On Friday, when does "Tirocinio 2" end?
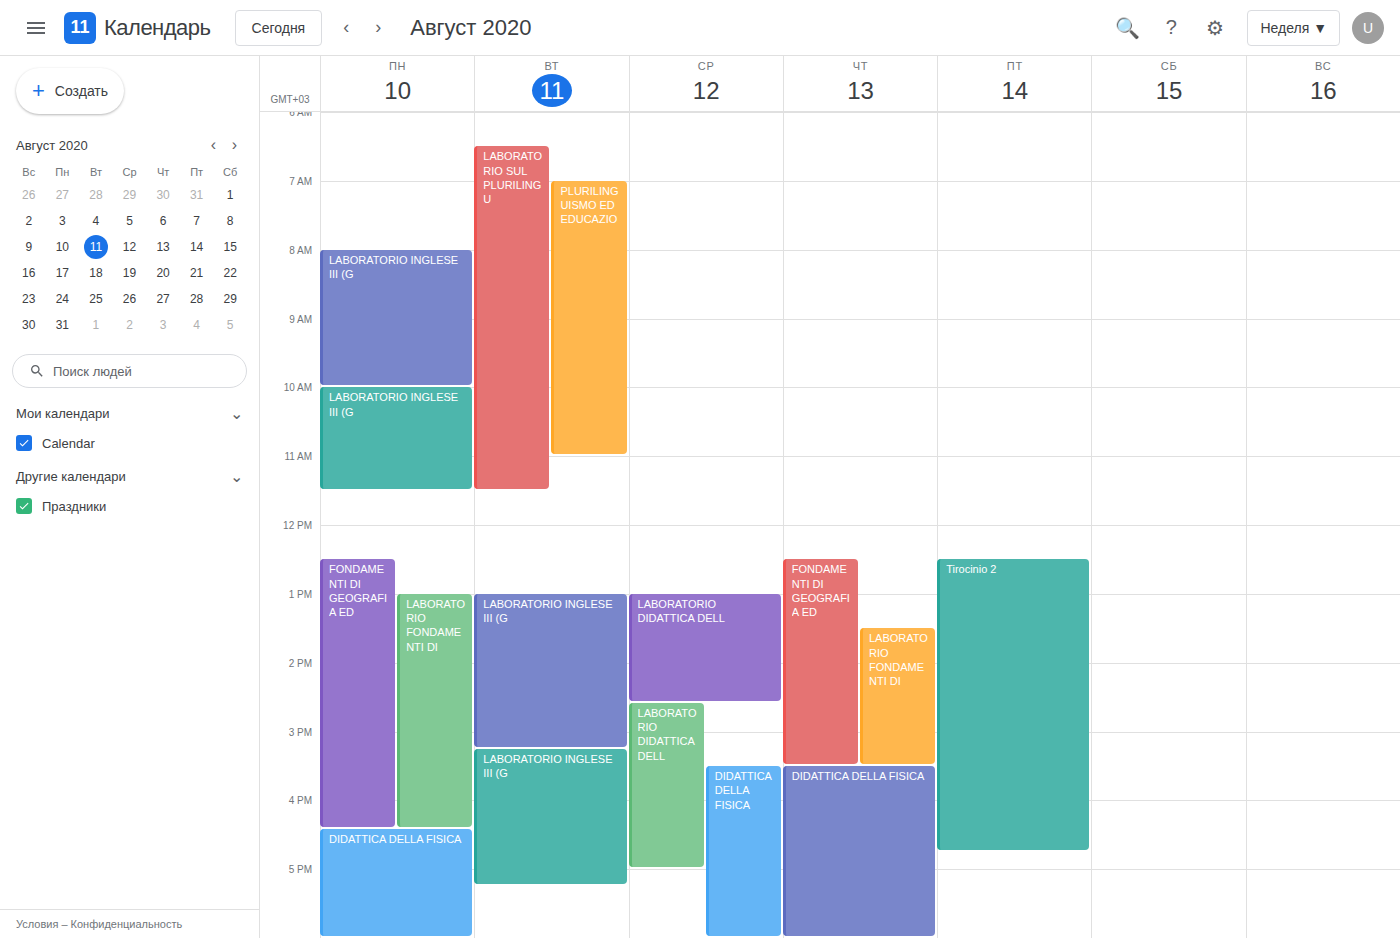
4:45 PM